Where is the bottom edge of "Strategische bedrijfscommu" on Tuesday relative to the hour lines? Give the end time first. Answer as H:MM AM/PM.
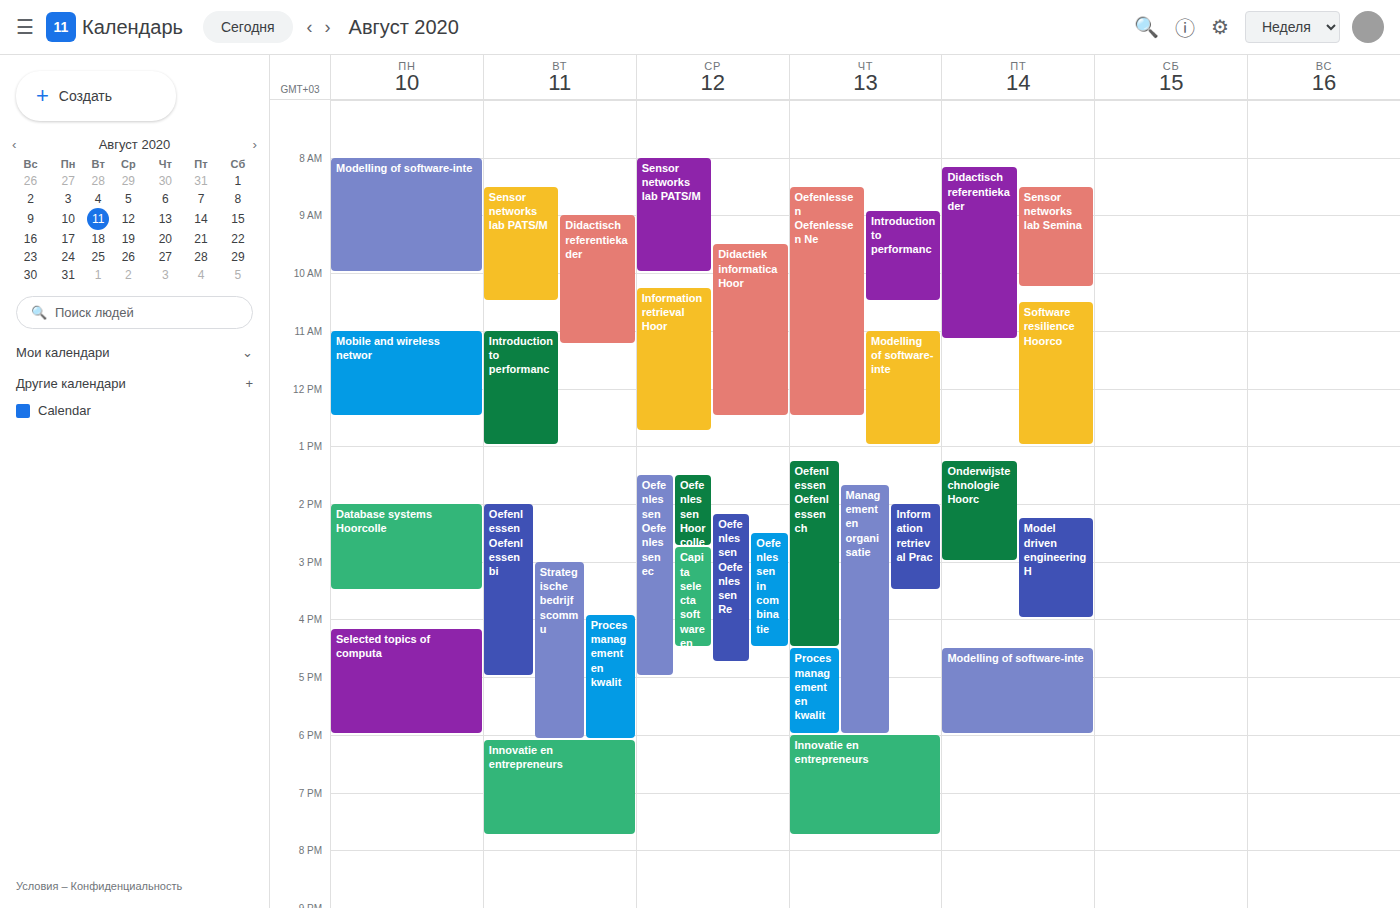
6:05 PM -- neither: 5 minutes below the 6 PM line and 55 minutes above the 7 PM line.